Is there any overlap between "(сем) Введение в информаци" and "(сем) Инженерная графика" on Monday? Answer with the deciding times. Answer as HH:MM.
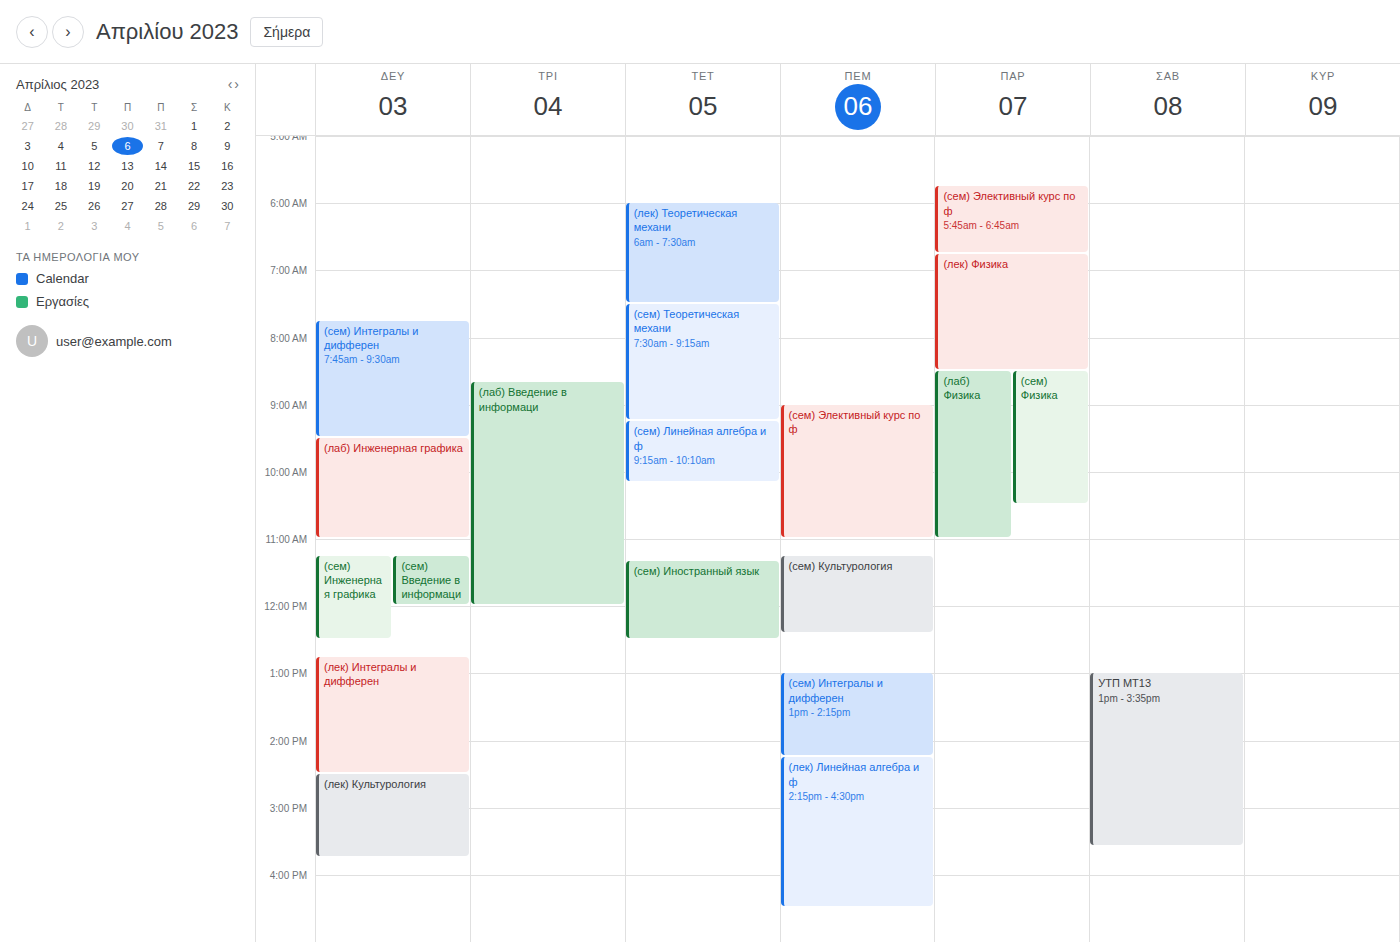
"(сем) Введение в информаци" runs 11:15 to 12:00, inside "(сем) Инженерная графика" -- they overlap.